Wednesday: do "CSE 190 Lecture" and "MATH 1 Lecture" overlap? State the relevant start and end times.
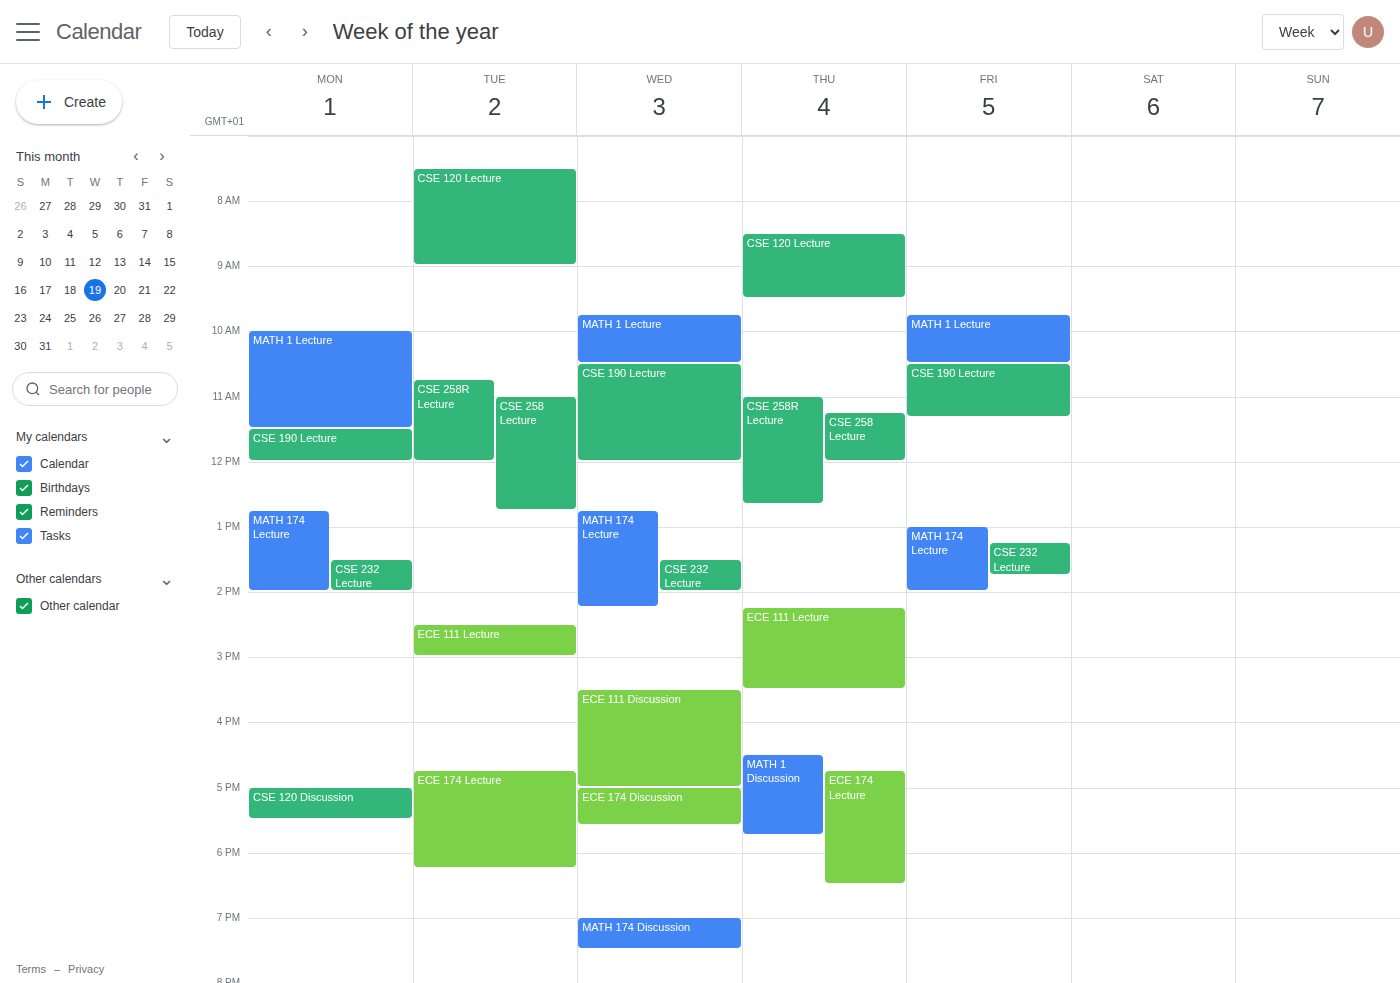
"MATH 1 Lecture" ends at 10:30 AM, exactly when "CSE 190 Lecture" starts -- they touch but do not overlap.